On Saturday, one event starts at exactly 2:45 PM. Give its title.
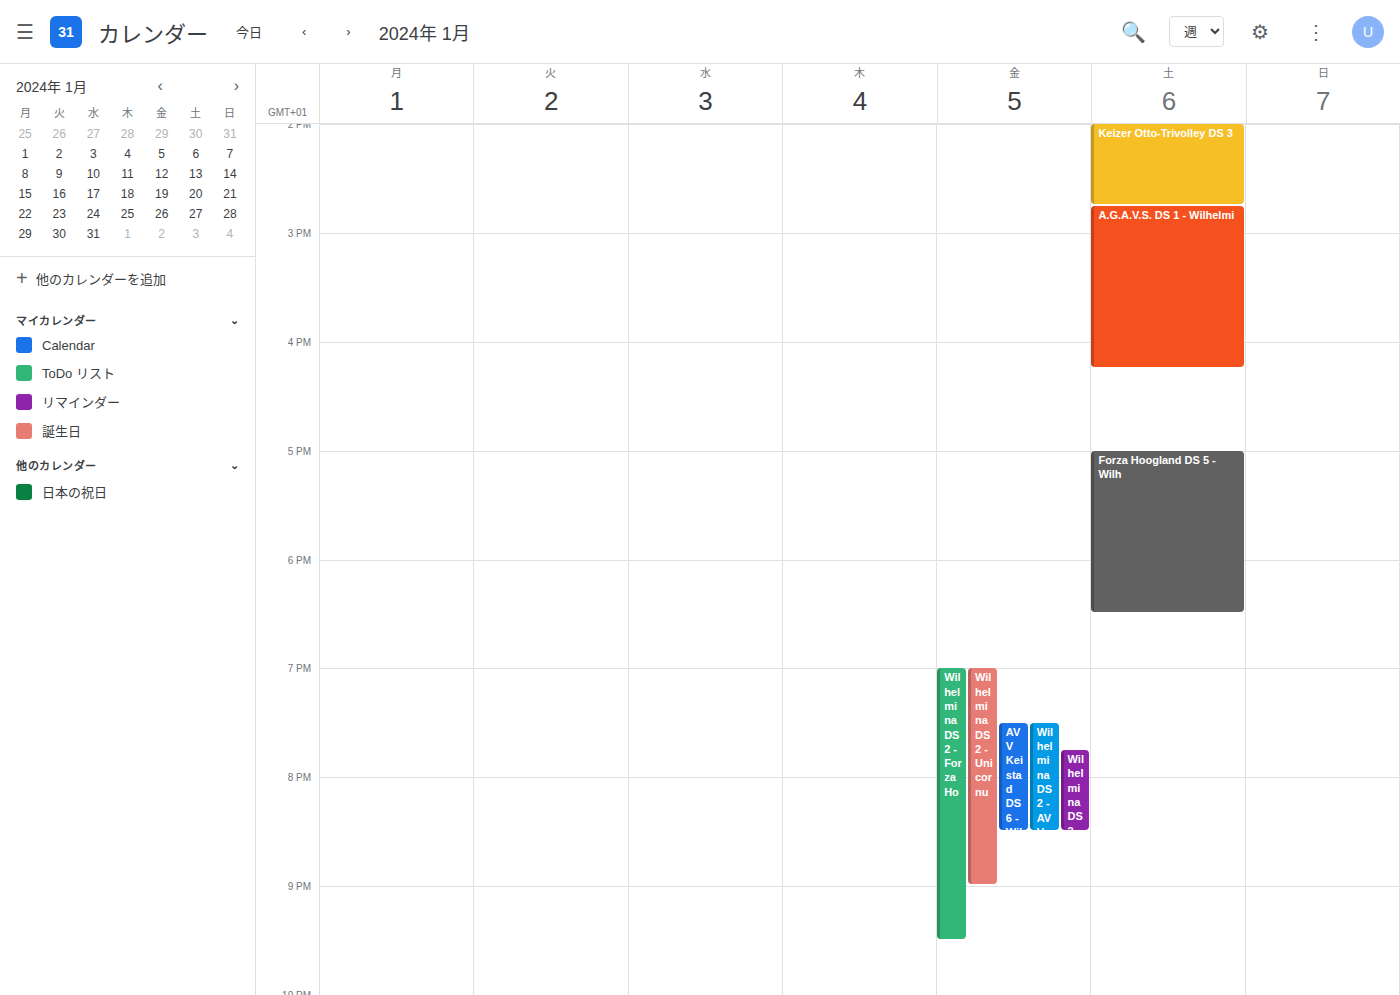
"A.G.A.V.S. DS 1 - Wilhelmi"